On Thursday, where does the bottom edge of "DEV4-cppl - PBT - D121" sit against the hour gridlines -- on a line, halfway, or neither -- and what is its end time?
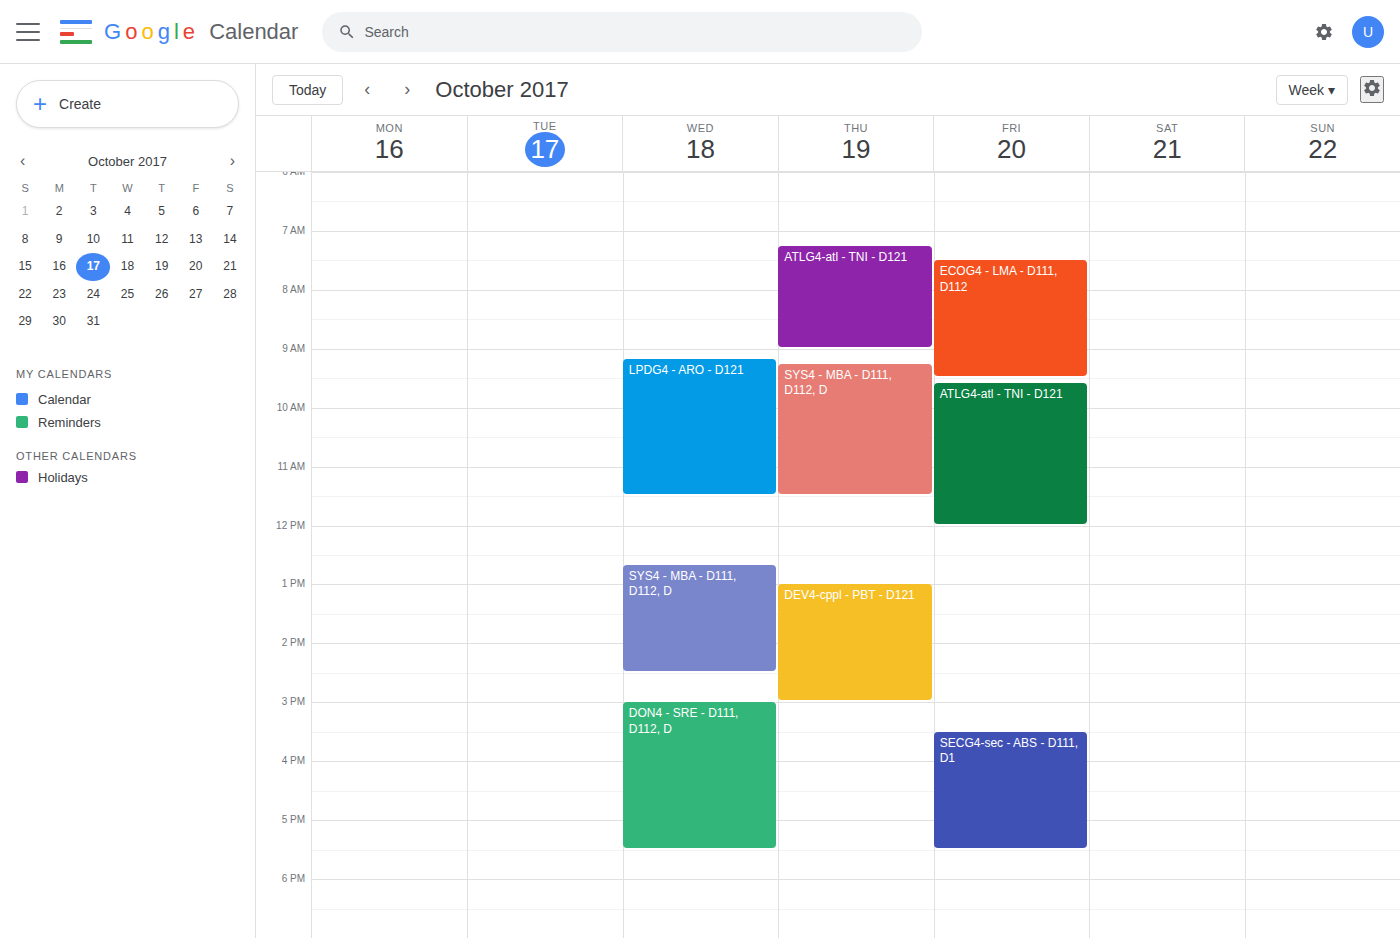
3:00 PM -- exactly on the 3 PM line.